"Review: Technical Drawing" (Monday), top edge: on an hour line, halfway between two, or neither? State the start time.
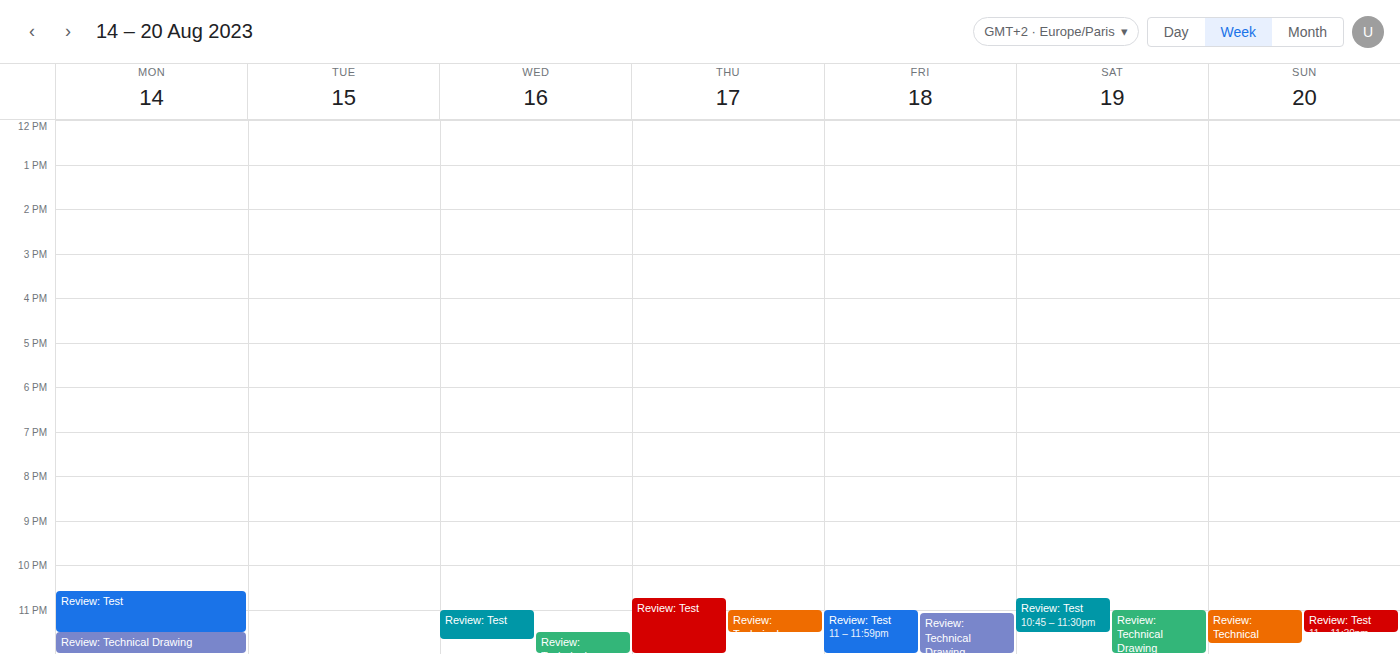
11:30 PM -- halfway between the 11 PM and 12 AM lines.